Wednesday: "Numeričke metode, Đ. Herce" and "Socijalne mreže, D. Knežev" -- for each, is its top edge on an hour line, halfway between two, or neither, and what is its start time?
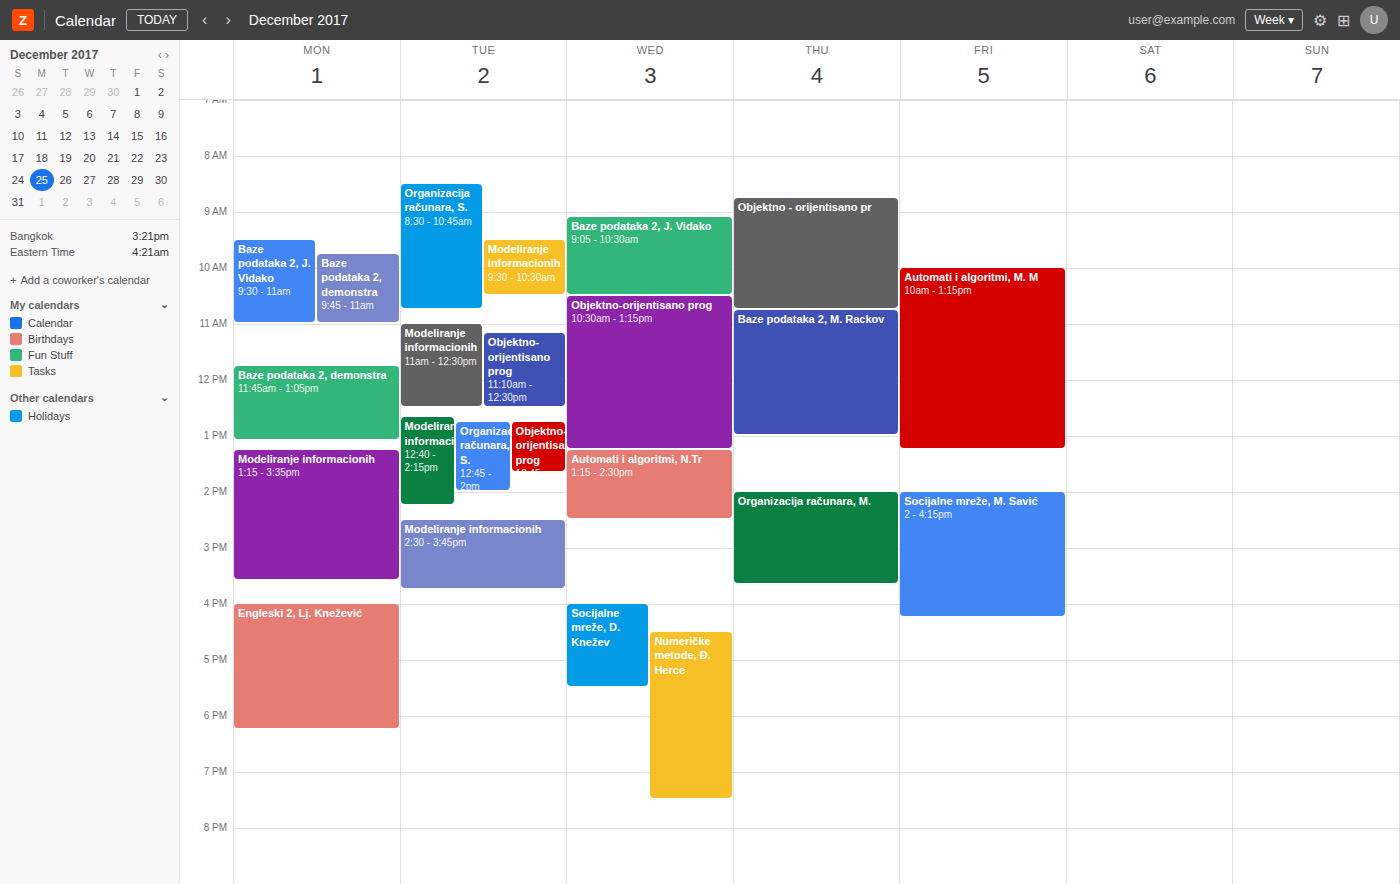
"Numeričke metode, Đ. Herce": 4:30 PM, halfway between the 4 PM and 5 PM lines. "Socijalne mreže, D. Knežev": 4:00 PM, exactly on the 4 PM line.